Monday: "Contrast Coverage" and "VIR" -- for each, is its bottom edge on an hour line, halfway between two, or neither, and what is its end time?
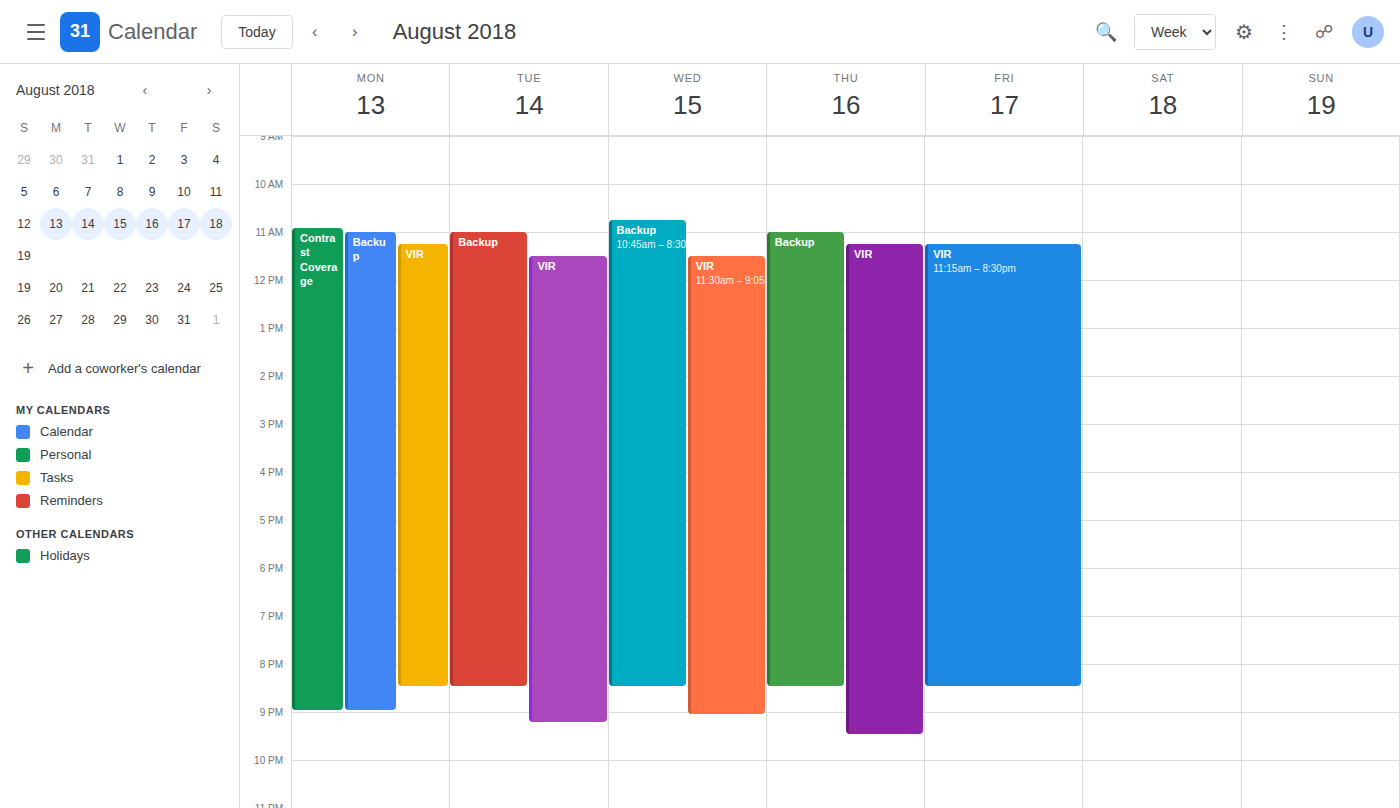
"Contrast Coverage": 21:00, exactly on the 21:00 line. "VIR": 20:30, halfway between the 20:00 and 21:00 lines.